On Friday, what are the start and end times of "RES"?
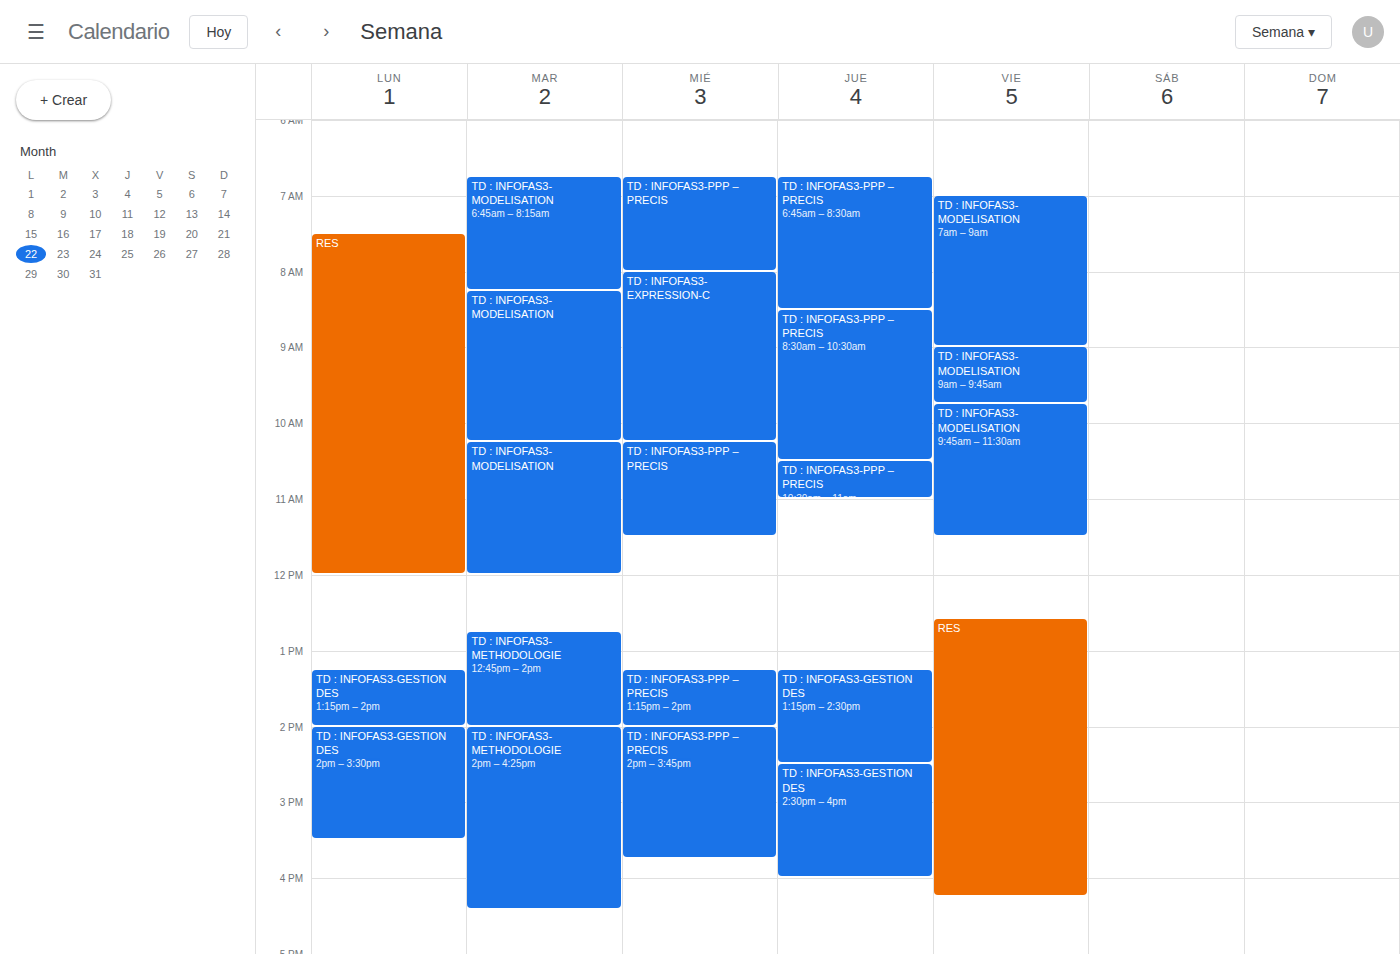
12:35 PM to 4:15 PM